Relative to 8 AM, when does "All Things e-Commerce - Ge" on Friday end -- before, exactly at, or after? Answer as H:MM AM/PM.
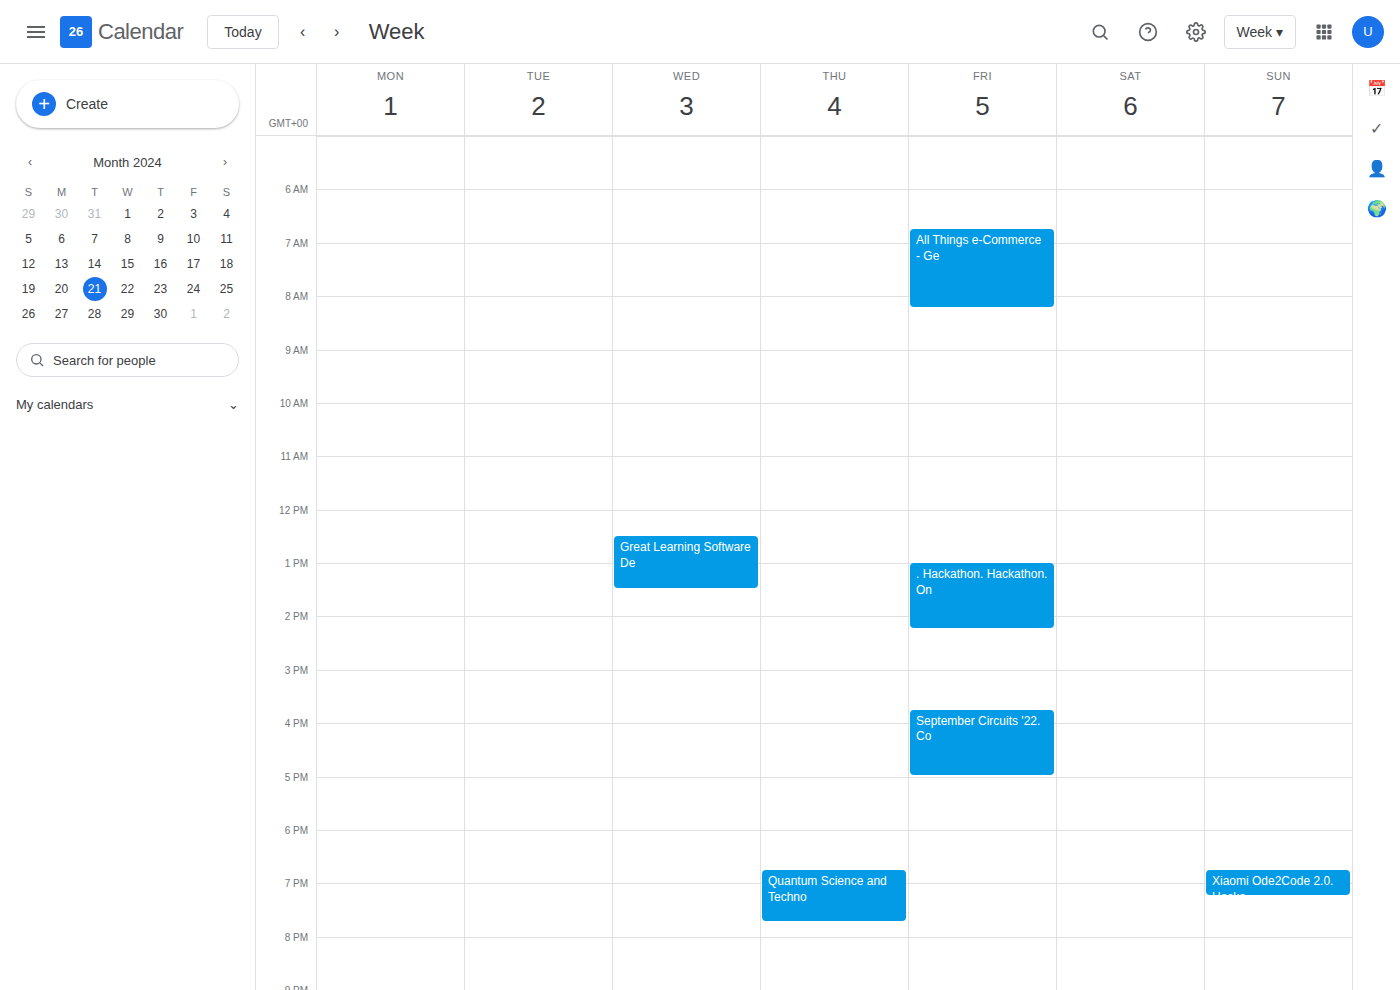
8:15 AM -- after 8 AM, 15 minutes below the 8 AM line.